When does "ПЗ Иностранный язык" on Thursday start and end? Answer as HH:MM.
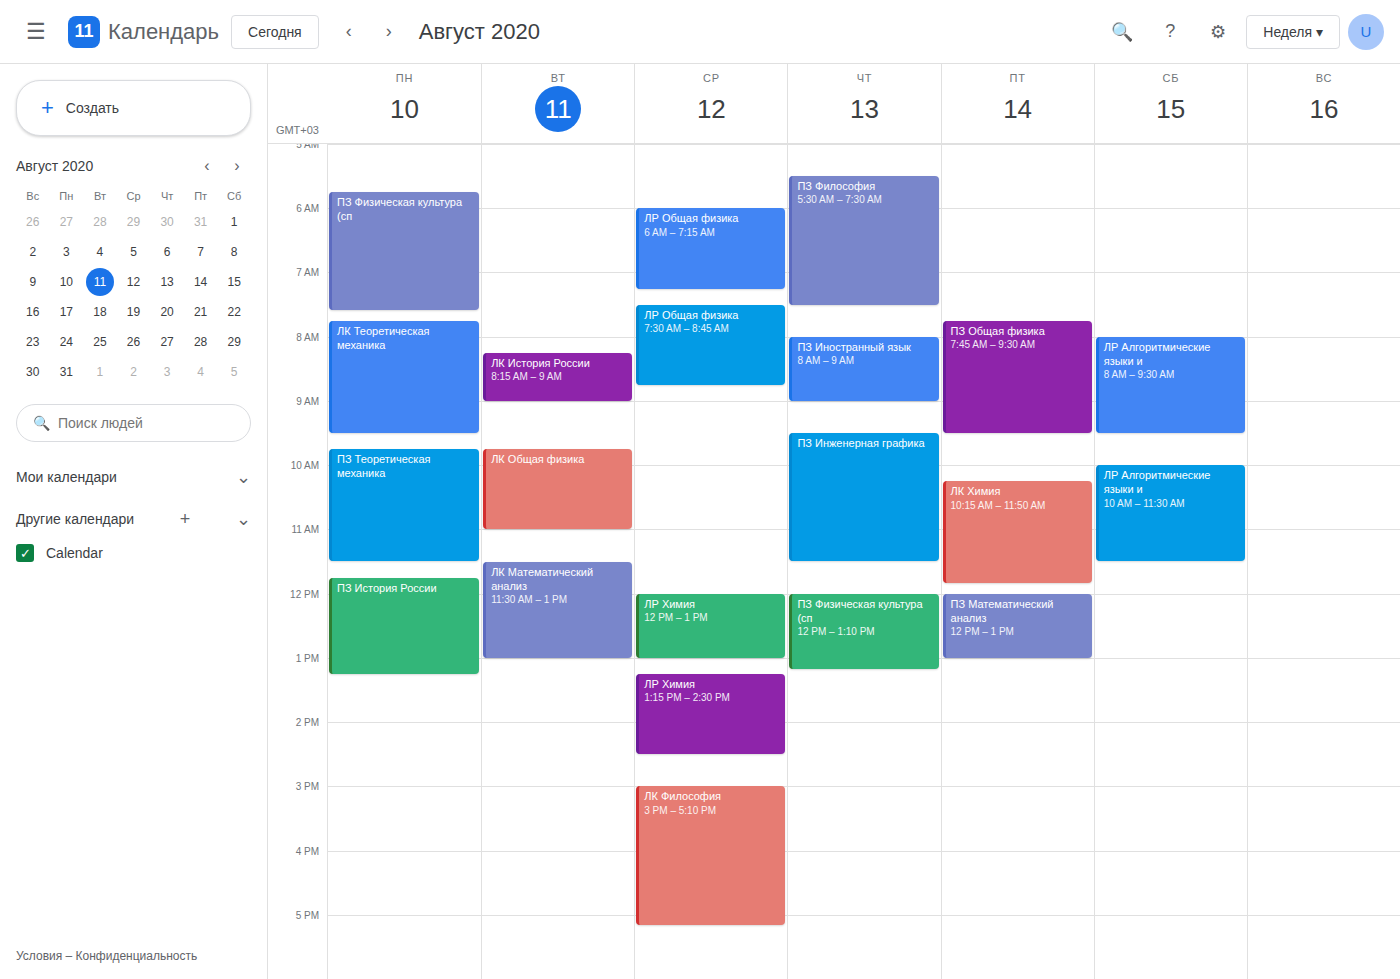
08:00 to 09:00